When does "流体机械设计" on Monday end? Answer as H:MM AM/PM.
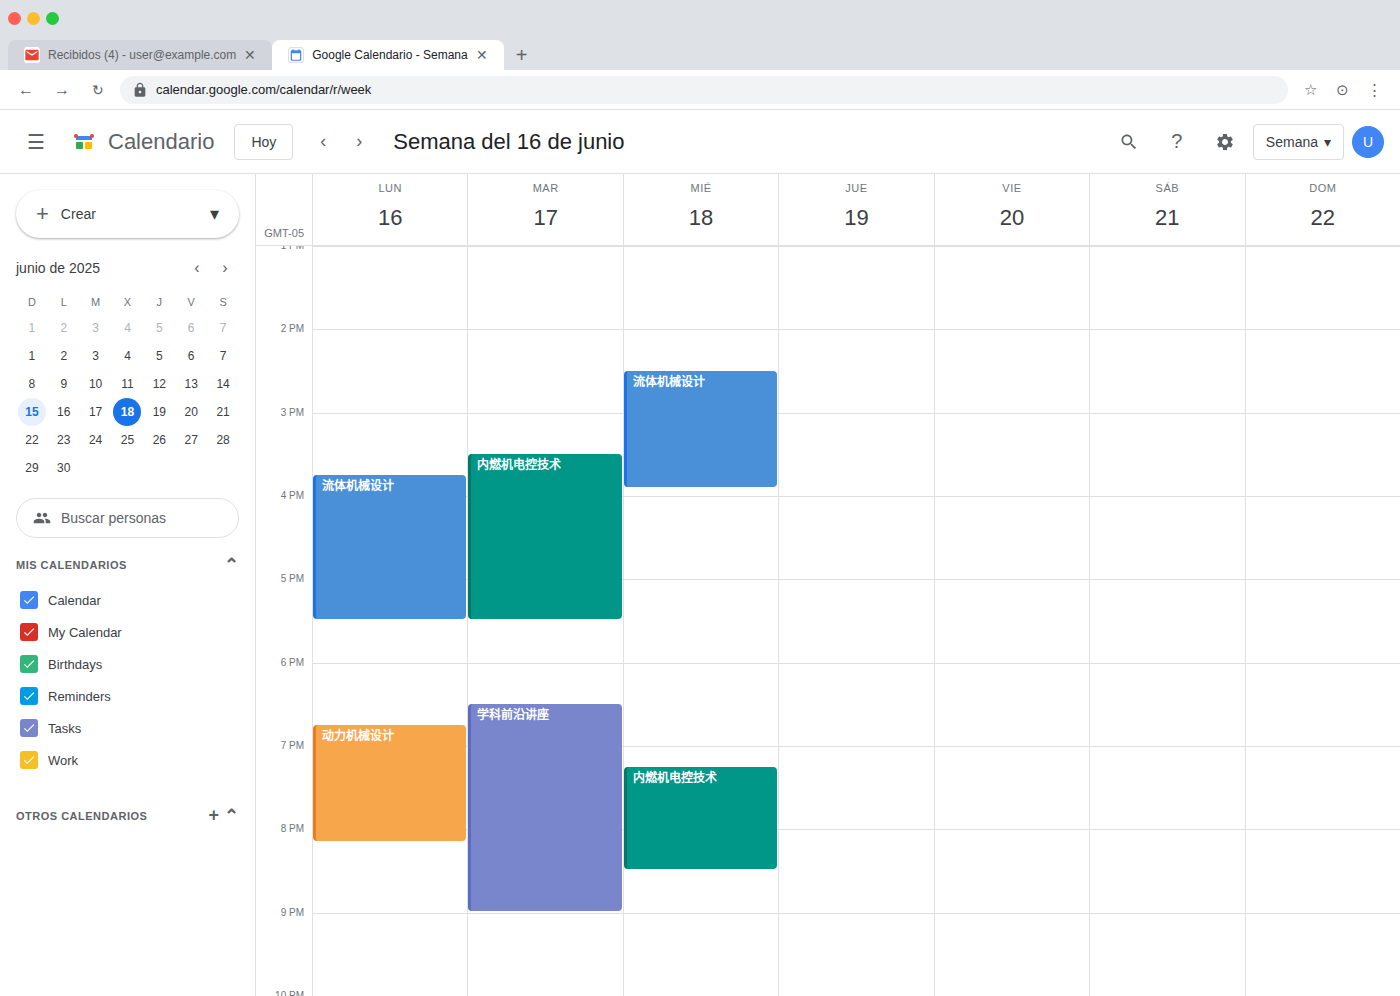
5:30 PM